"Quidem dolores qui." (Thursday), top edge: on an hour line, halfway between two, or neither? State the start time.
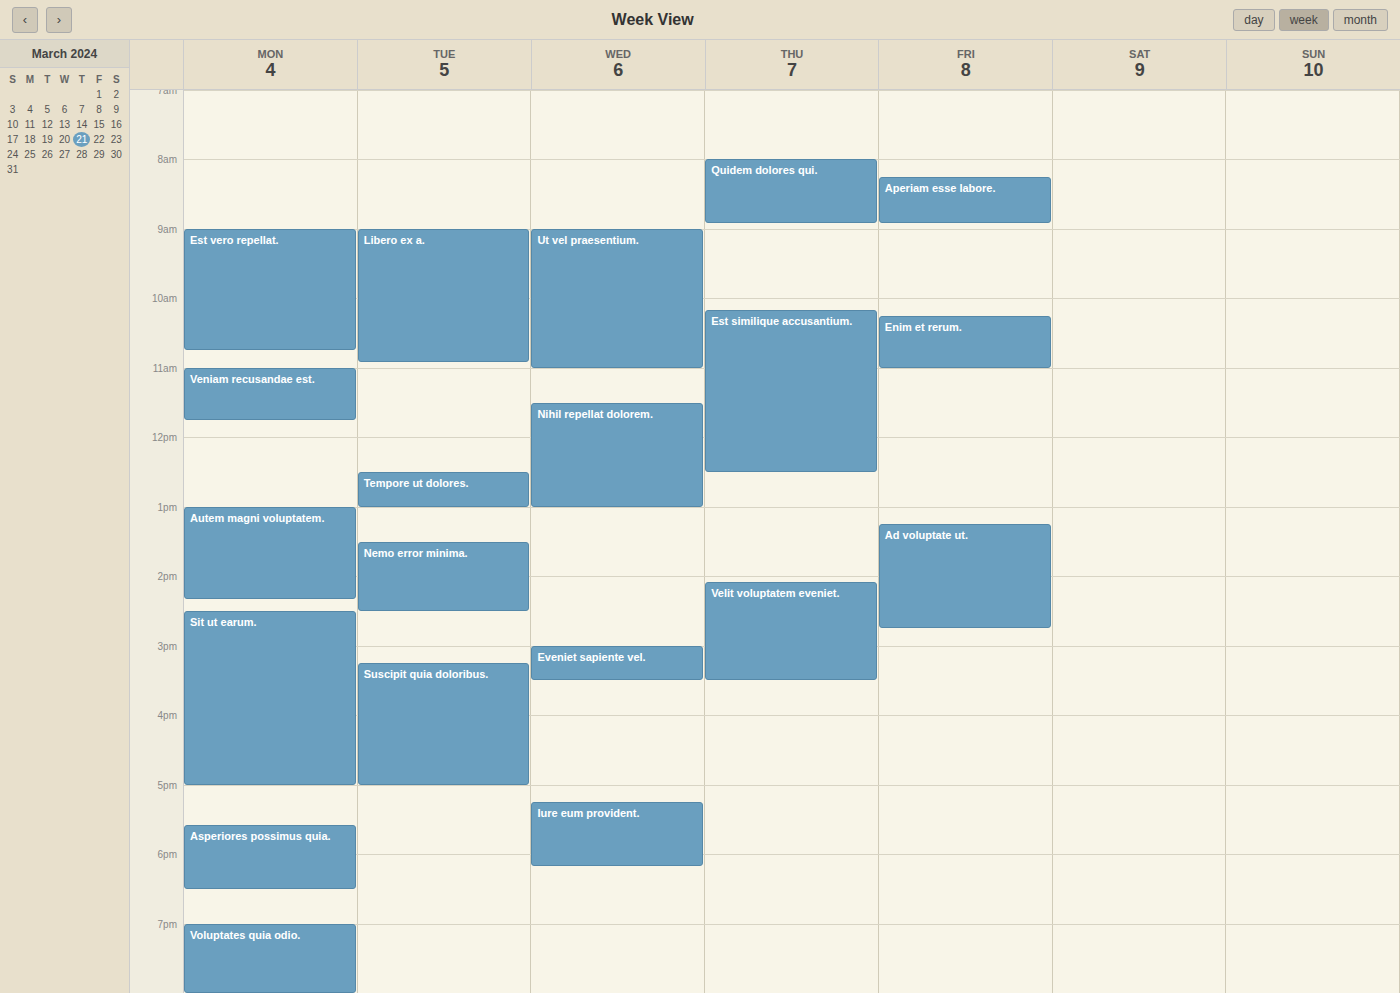
8:00 AM -- exactly on the 8 AM line.